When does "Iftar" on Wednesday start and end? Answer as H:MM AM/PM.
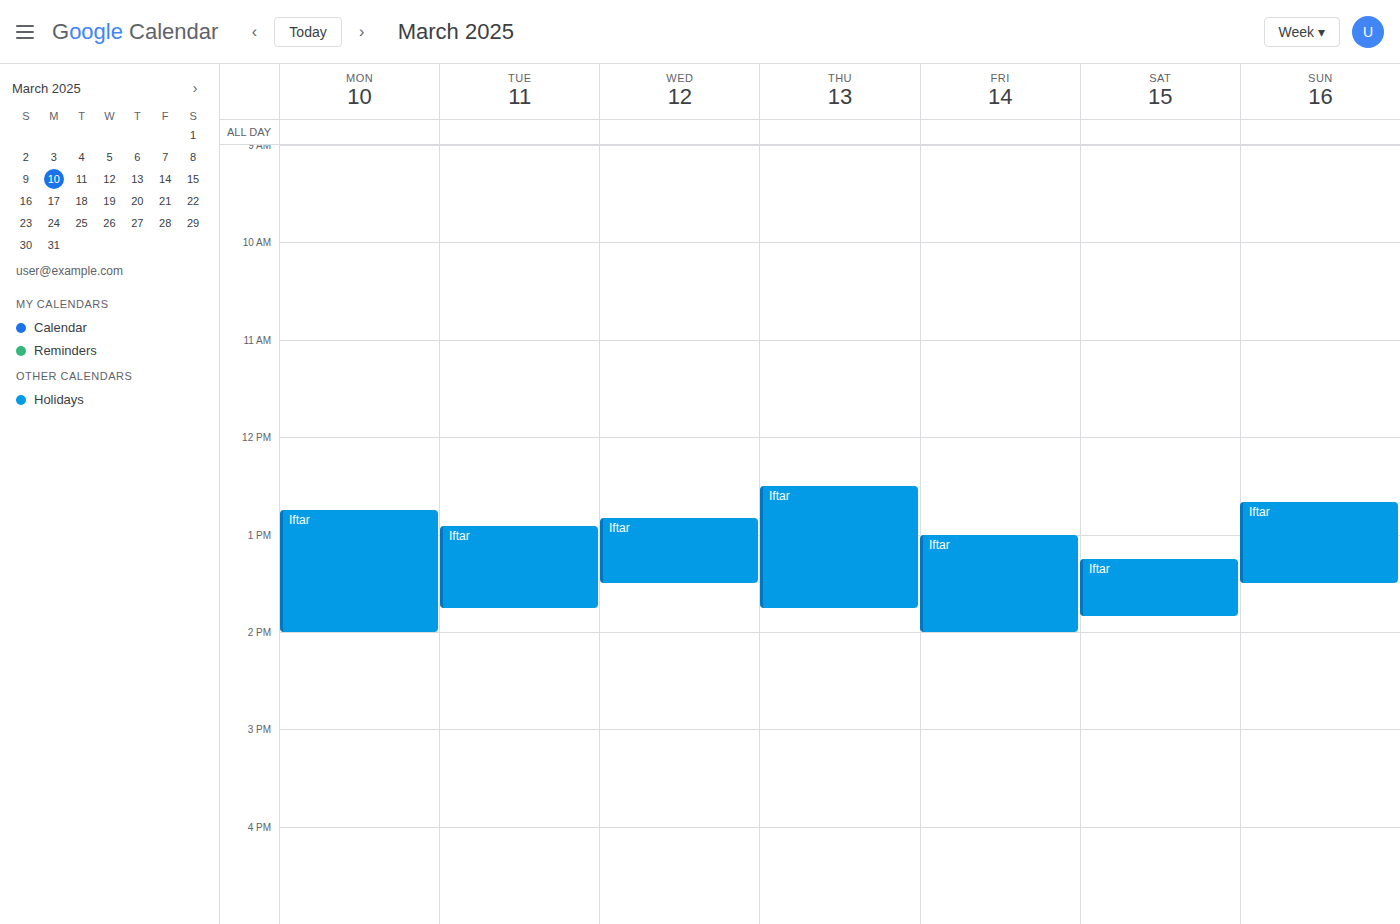
12:50 PM to 1:30 PM